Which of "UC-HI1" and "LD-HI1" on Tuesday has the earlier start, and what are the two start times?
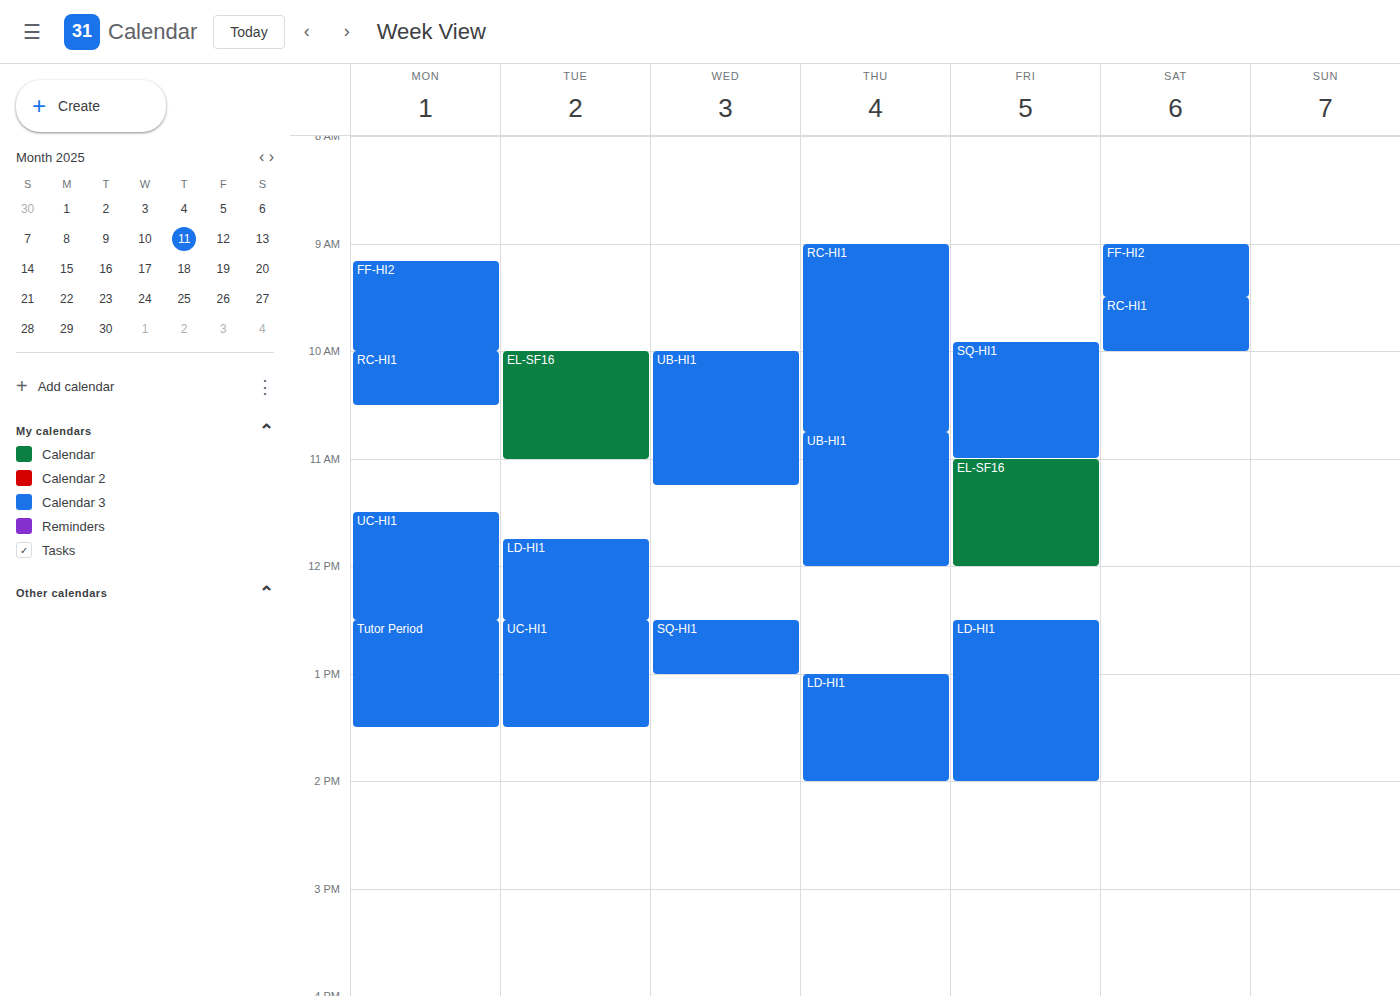
"LD-HI1" 11:45 AM; "UC-HI1" 12:30 PM.